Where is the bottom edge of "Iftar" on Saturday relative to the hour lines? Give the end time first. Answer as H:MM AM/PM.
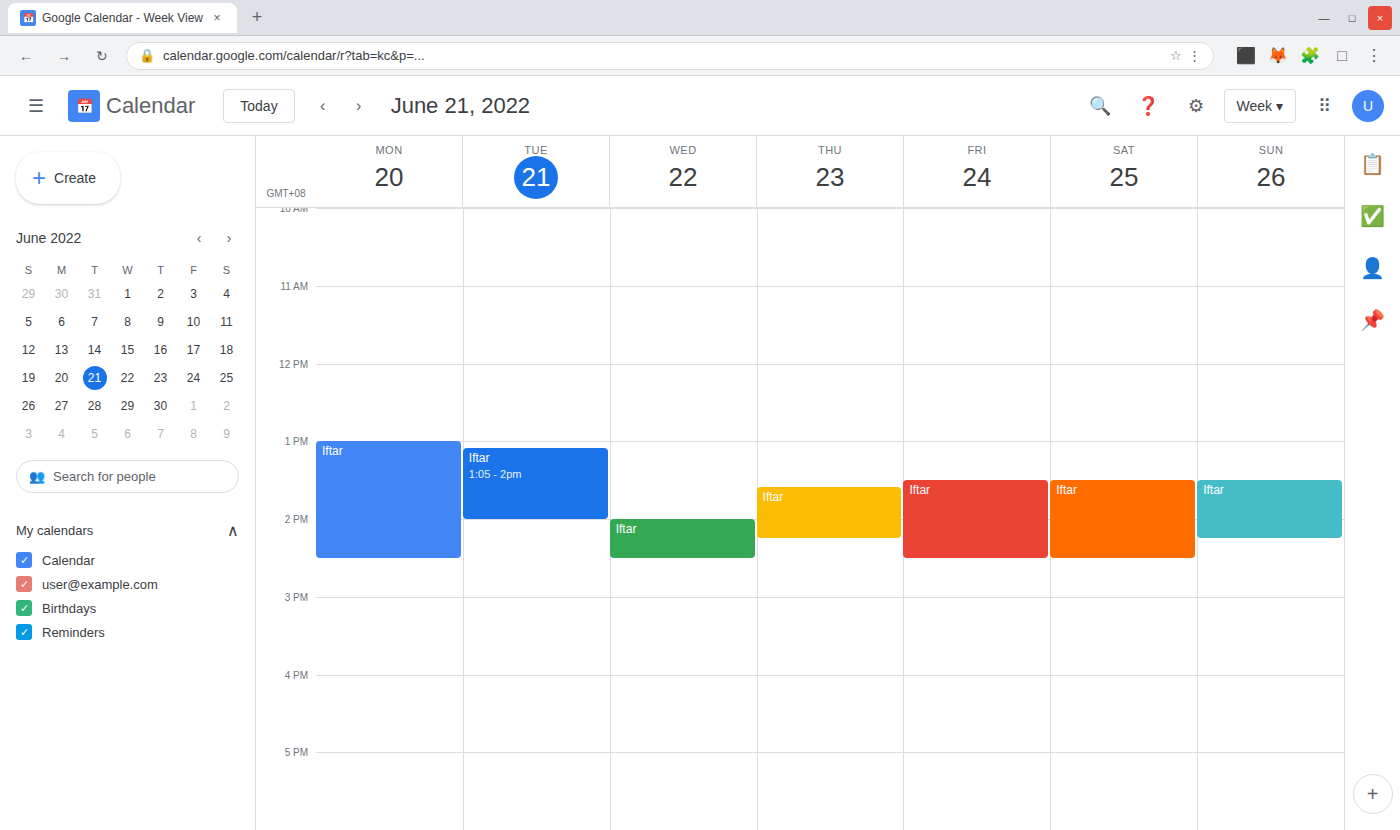
2:30 PM -- halfway between the 2 PM and 3 PM lines.